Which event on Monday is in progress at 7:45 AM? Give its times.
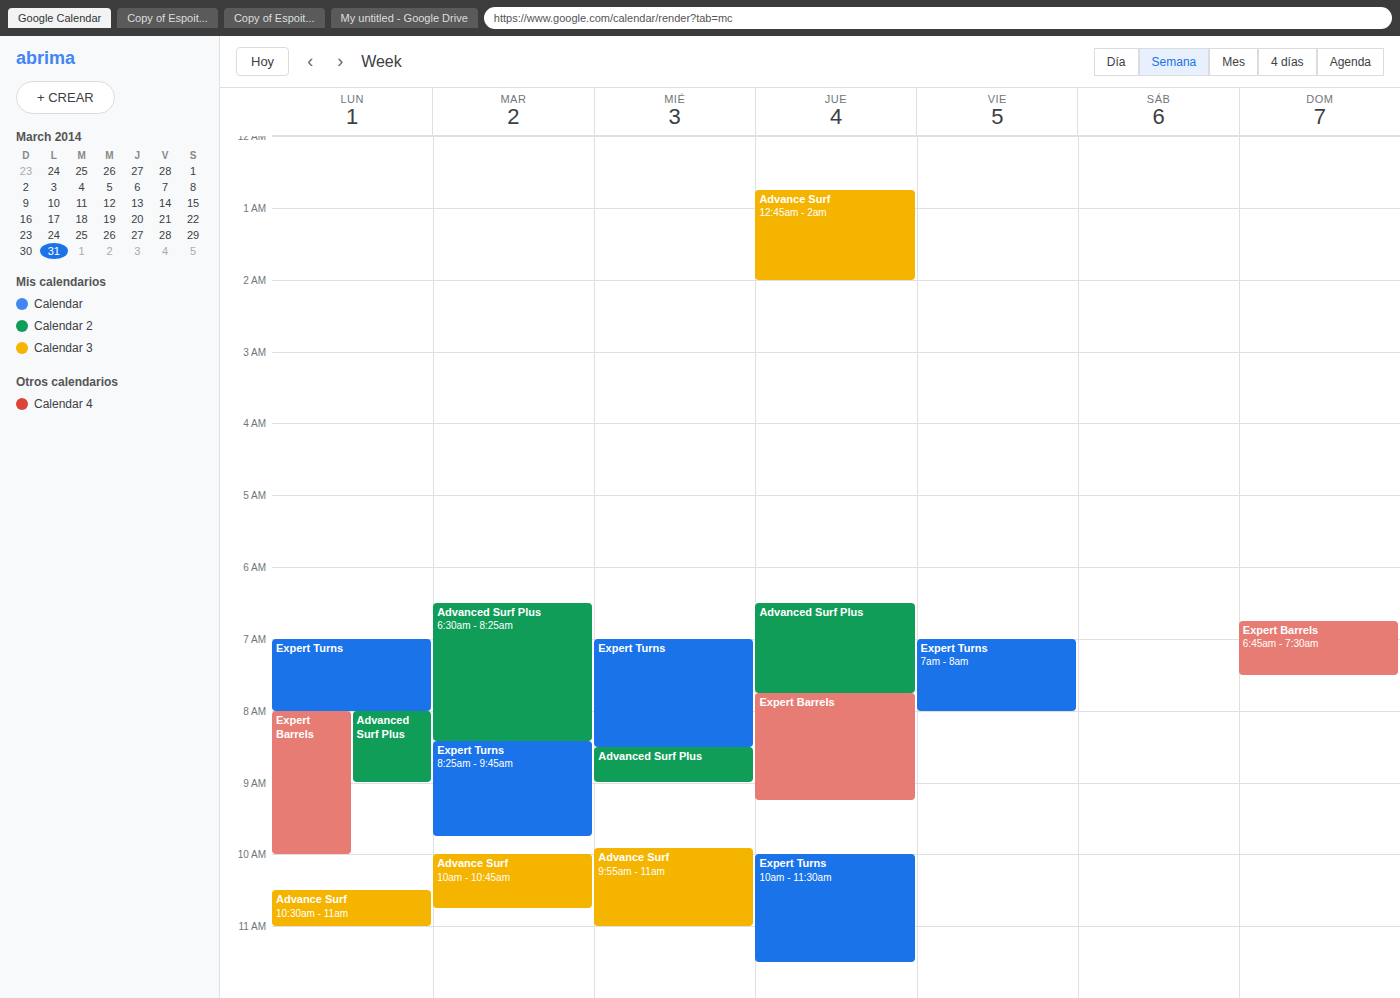
"Expert Turns", 7:00 AM to 8:00 AM